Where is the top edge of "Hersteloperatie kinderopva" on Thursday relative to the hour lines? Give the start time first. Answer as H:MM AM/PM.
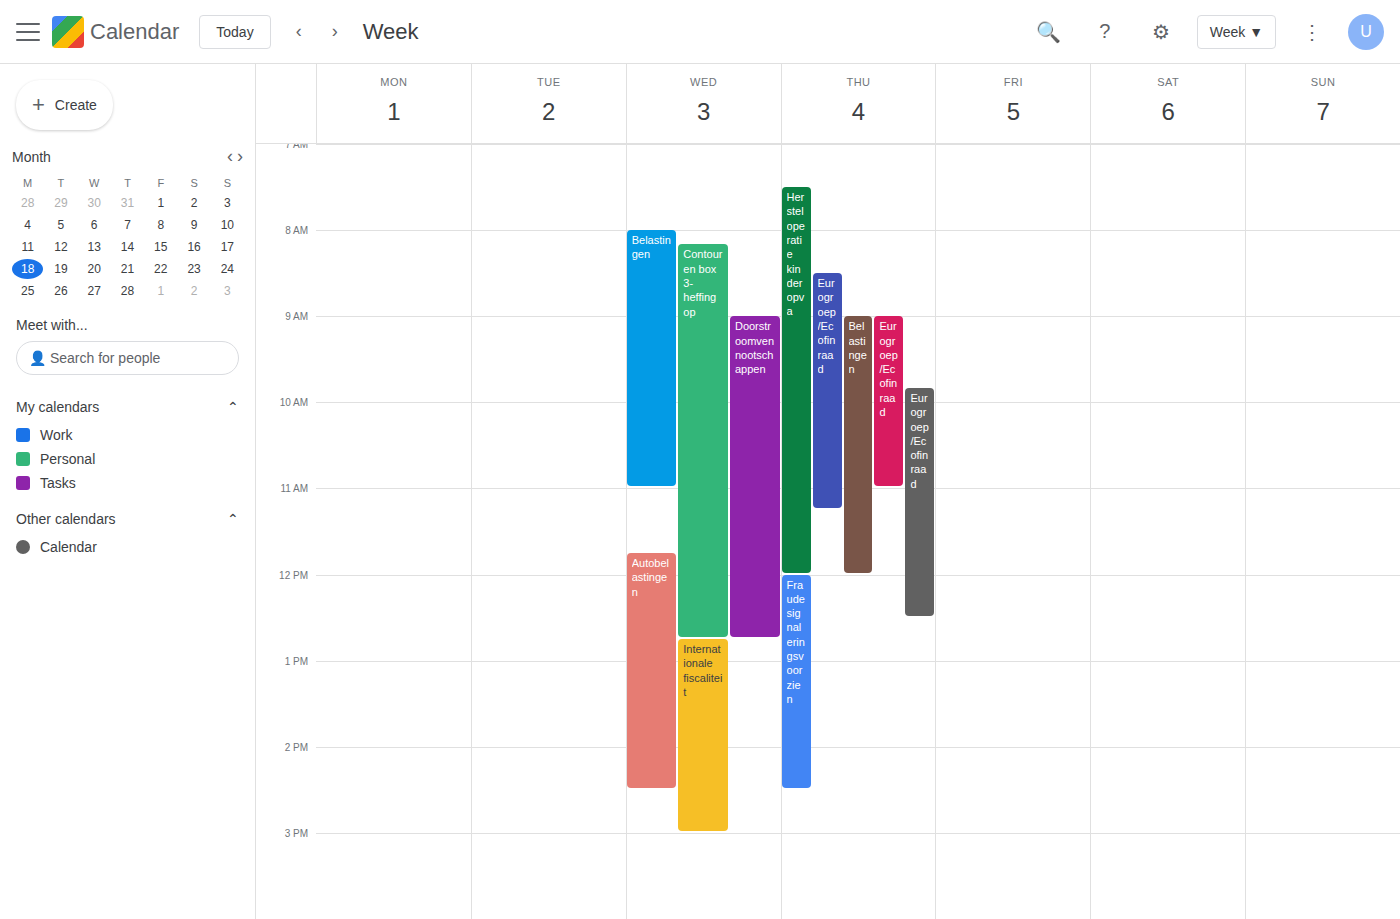
7:30 AM -- halfway between the 7 AM and 8 AM lines.